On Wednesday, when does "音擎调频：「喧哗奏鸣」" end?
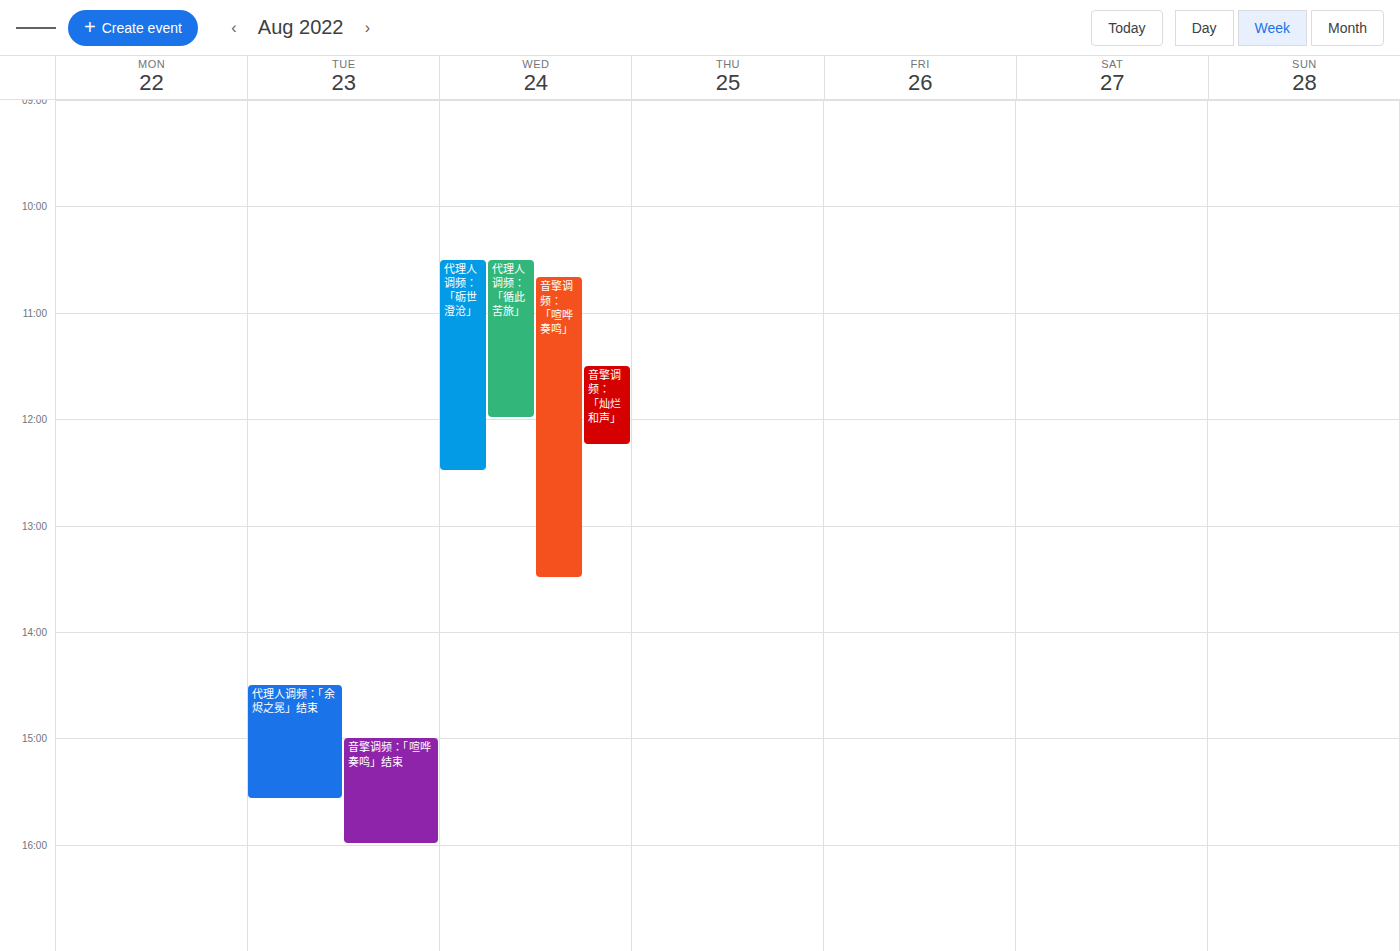
1:30 PM